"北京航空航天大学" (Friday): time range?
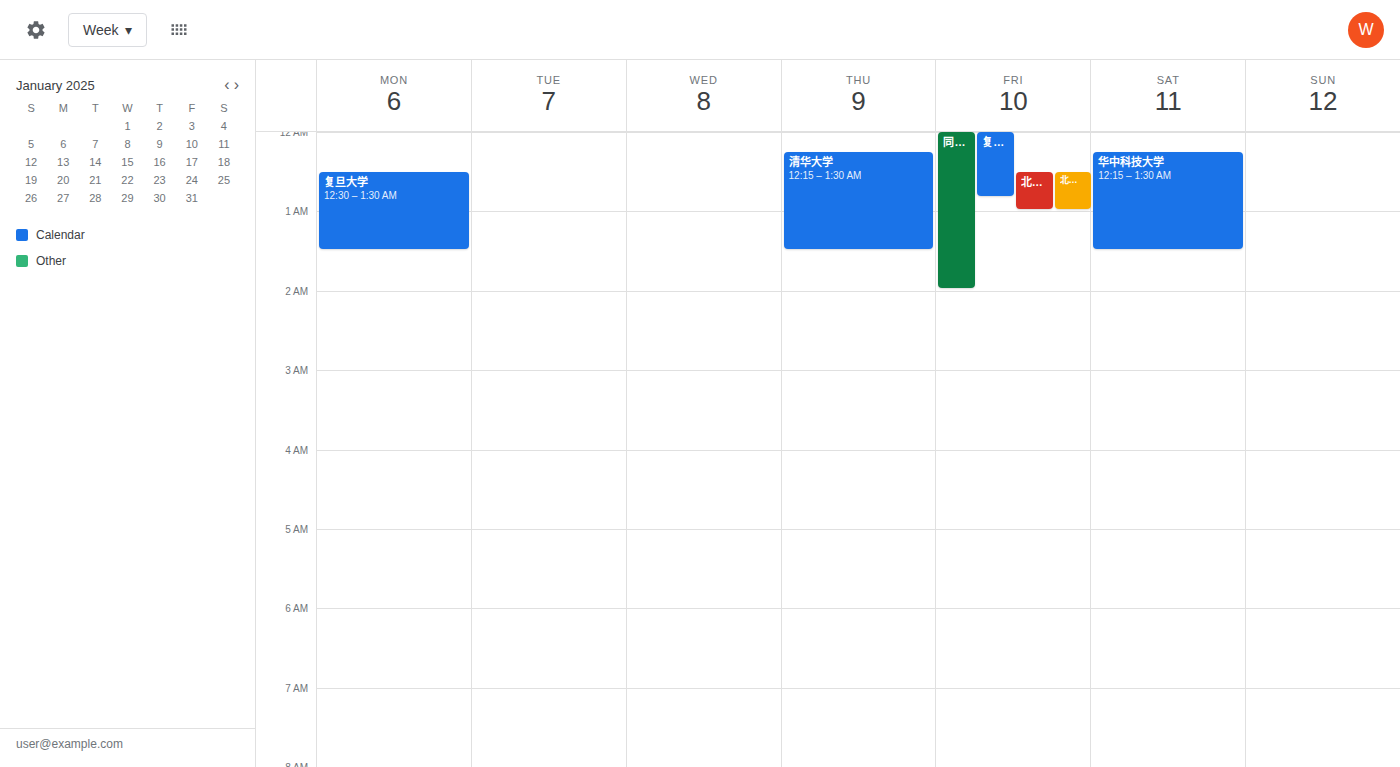
00:30 to 01:00